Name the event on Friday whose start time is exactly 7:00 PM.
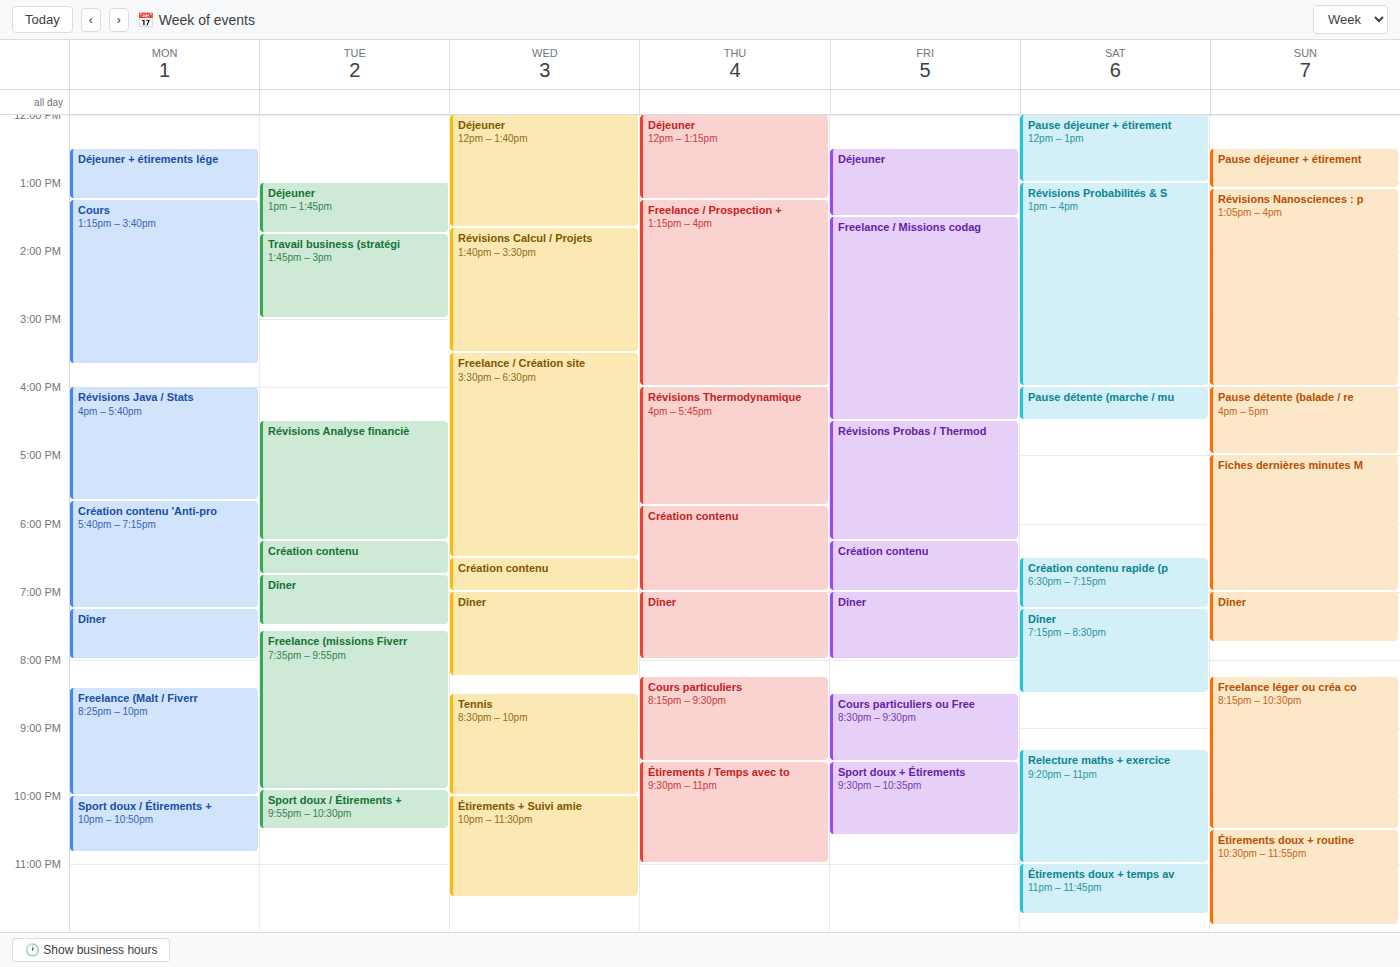
"Dîner"